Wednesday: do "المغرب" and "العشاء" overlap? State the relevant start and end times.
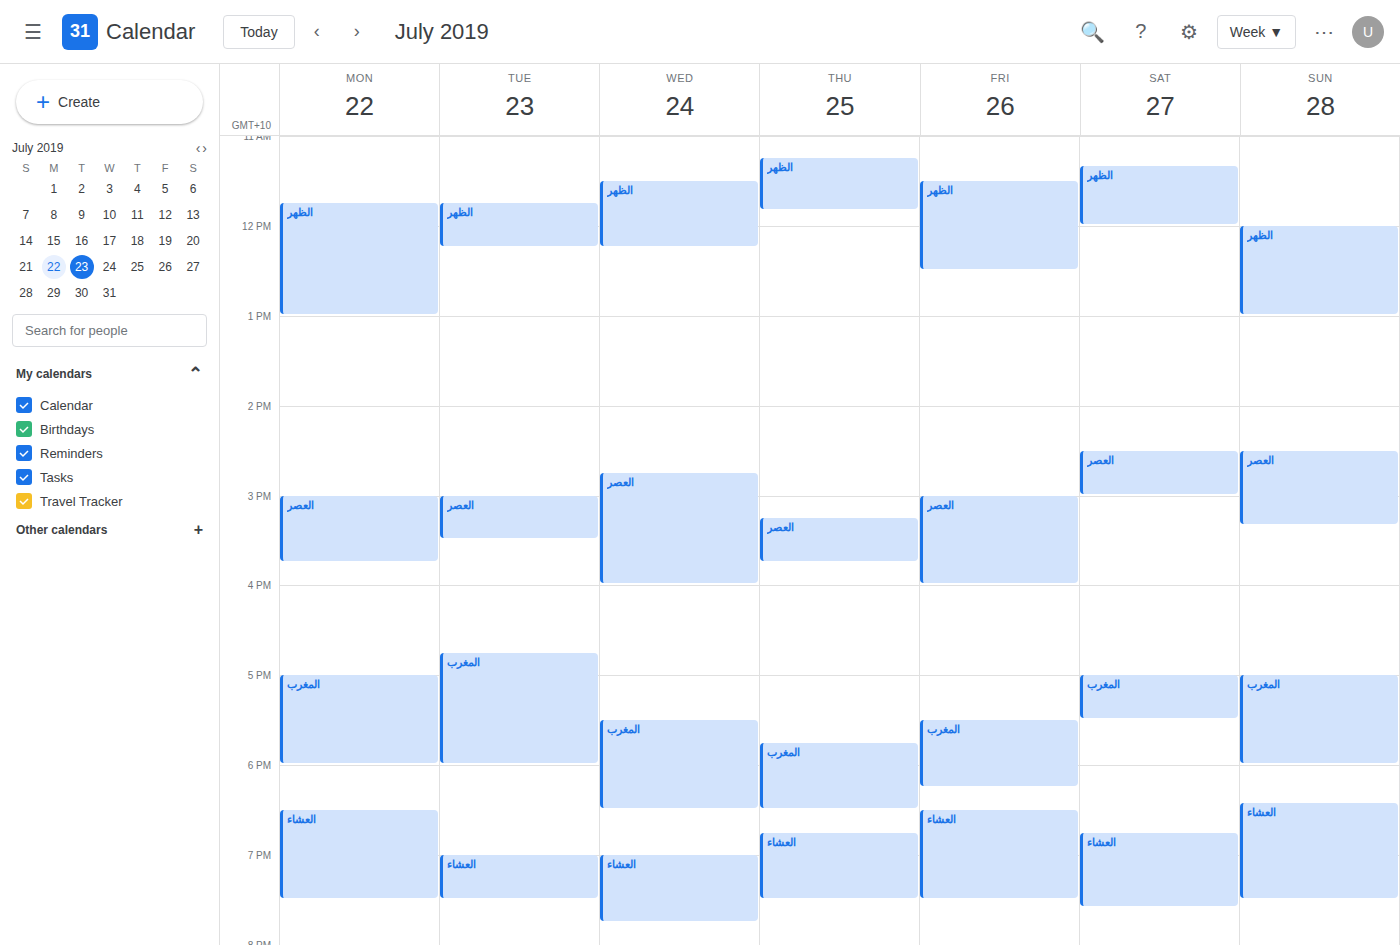
"المغرب" ends at 6:30 PM and "العشاء" starts at 7:00 PM -- no overlap.